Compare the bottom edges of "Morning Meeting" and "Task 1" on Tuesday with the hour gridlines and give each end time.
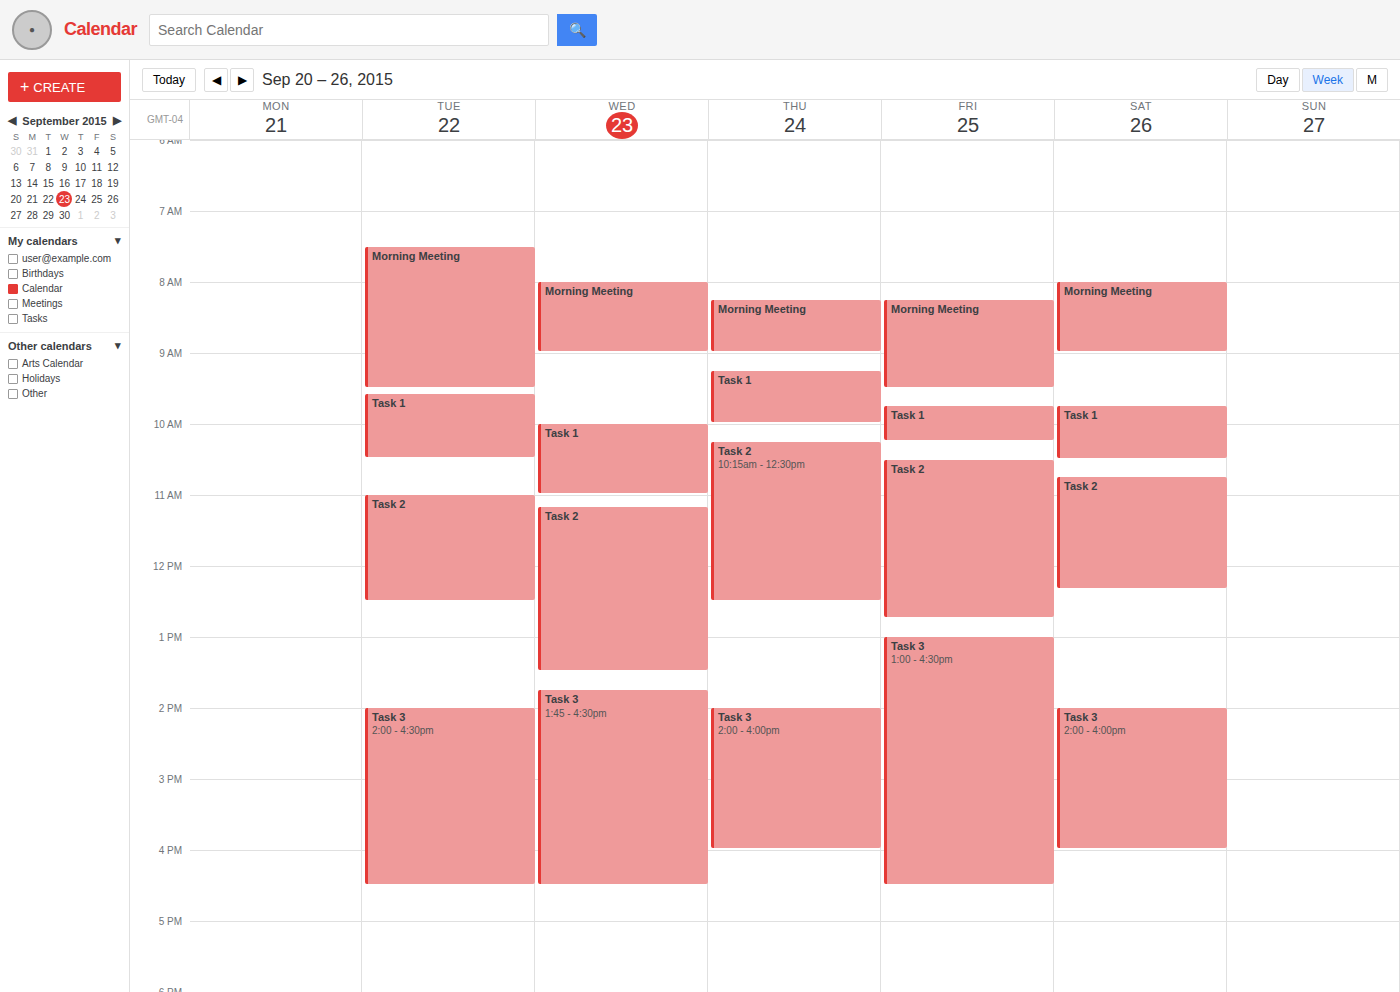
"Morning Meeting": 9:30 AM, halfway between the 9 AM and 10 AM lines. "Task 1": 10:30 AM, halfway between the 10 AM and 11 AM lines.